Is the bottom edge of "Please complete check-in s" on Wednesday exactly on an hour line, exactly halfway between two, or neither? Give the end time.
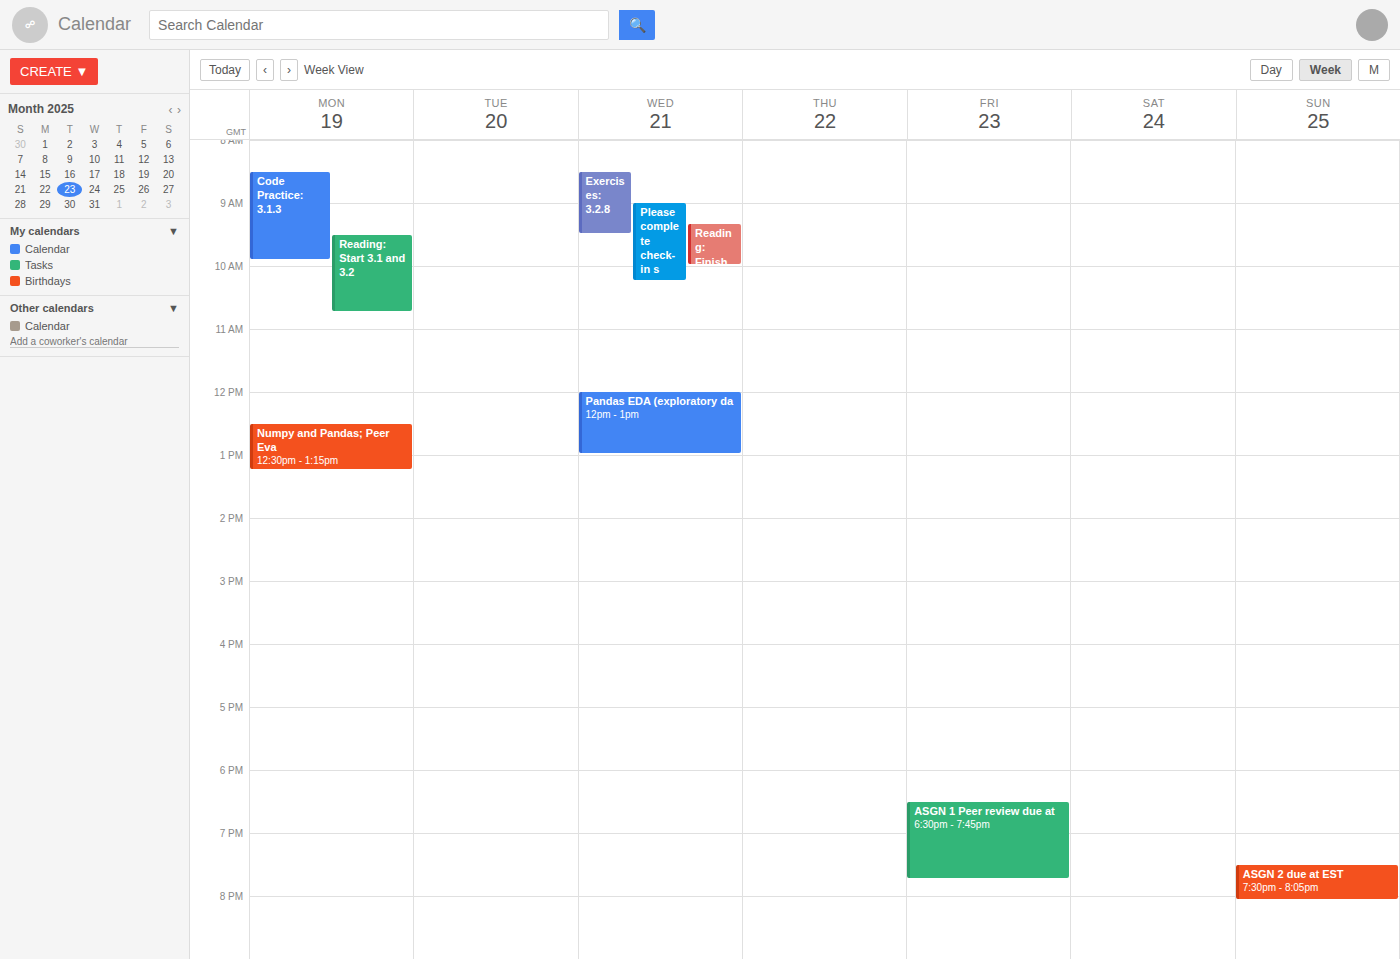
10:15 AM -- neither: a quarter of the way from the 10 AM line to the 11 AM line.